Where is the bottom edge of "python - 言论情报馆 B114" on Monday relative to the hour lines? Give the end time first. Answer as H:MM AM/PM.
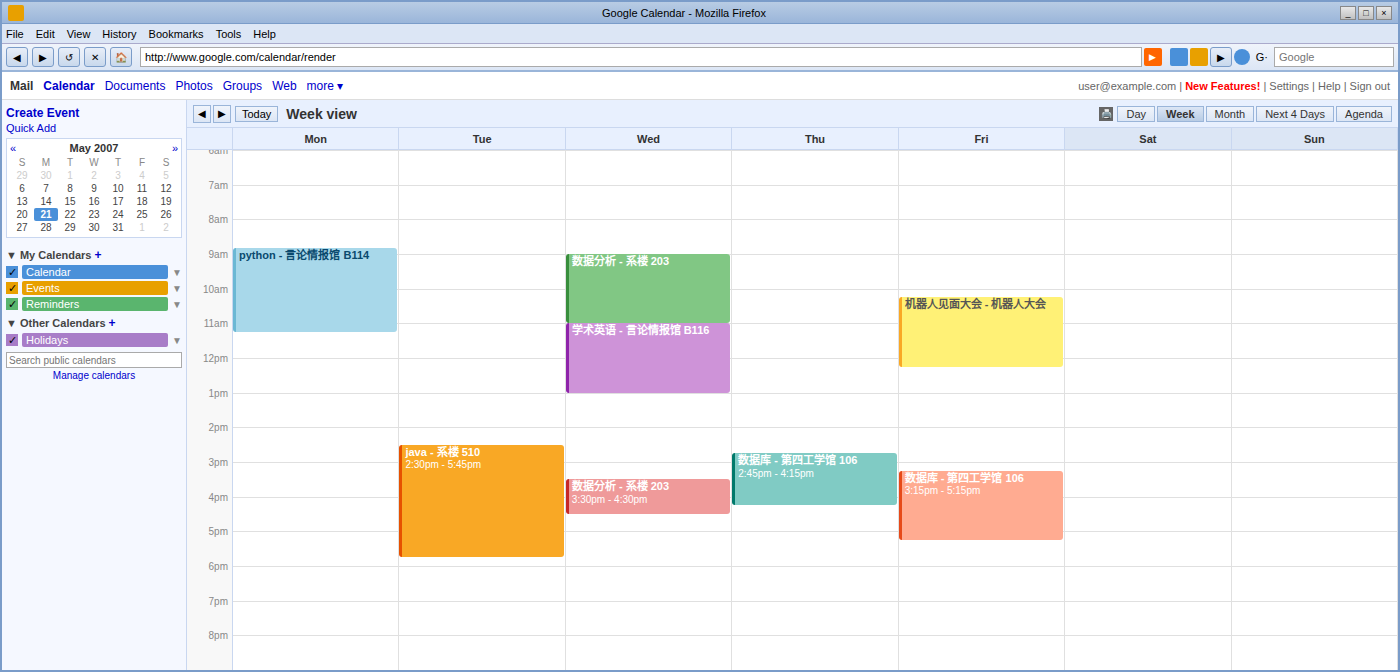
11:15 AM -- neither: a quarter of the way from the 11 AM line to the 12 PM line.